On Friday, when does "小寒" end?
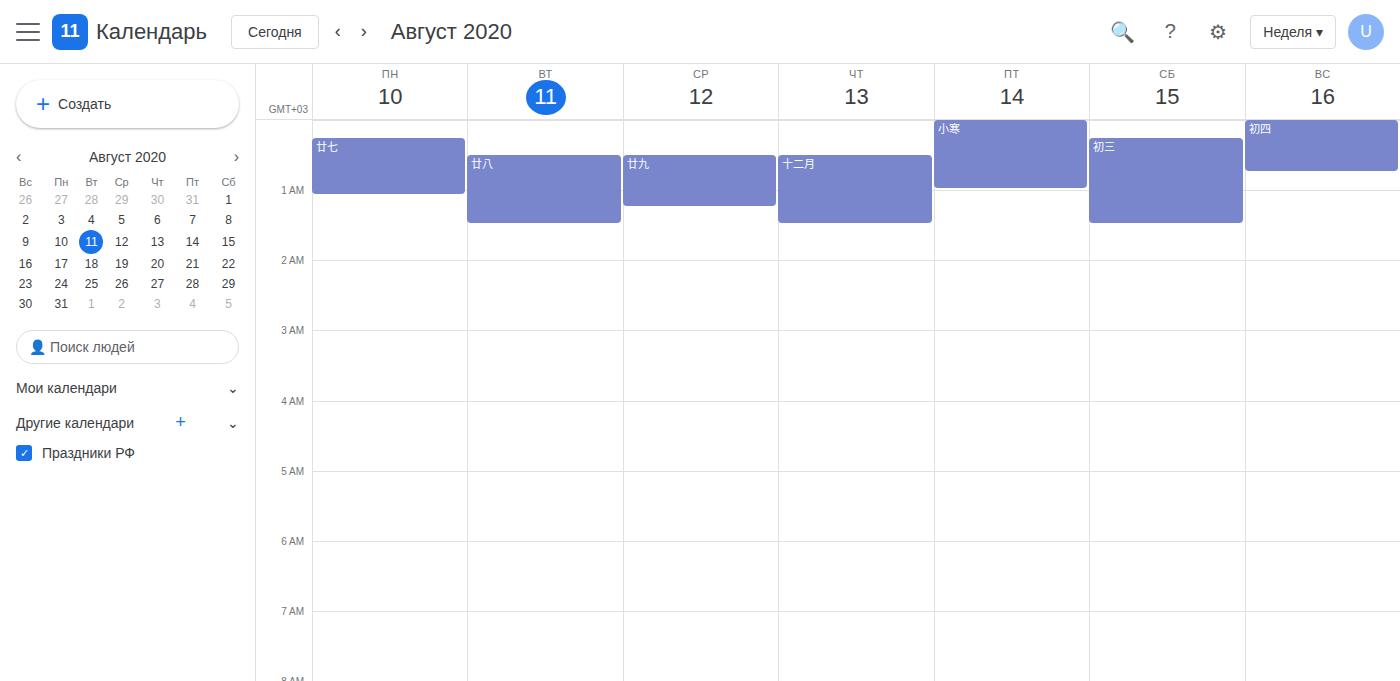
1:00 AM